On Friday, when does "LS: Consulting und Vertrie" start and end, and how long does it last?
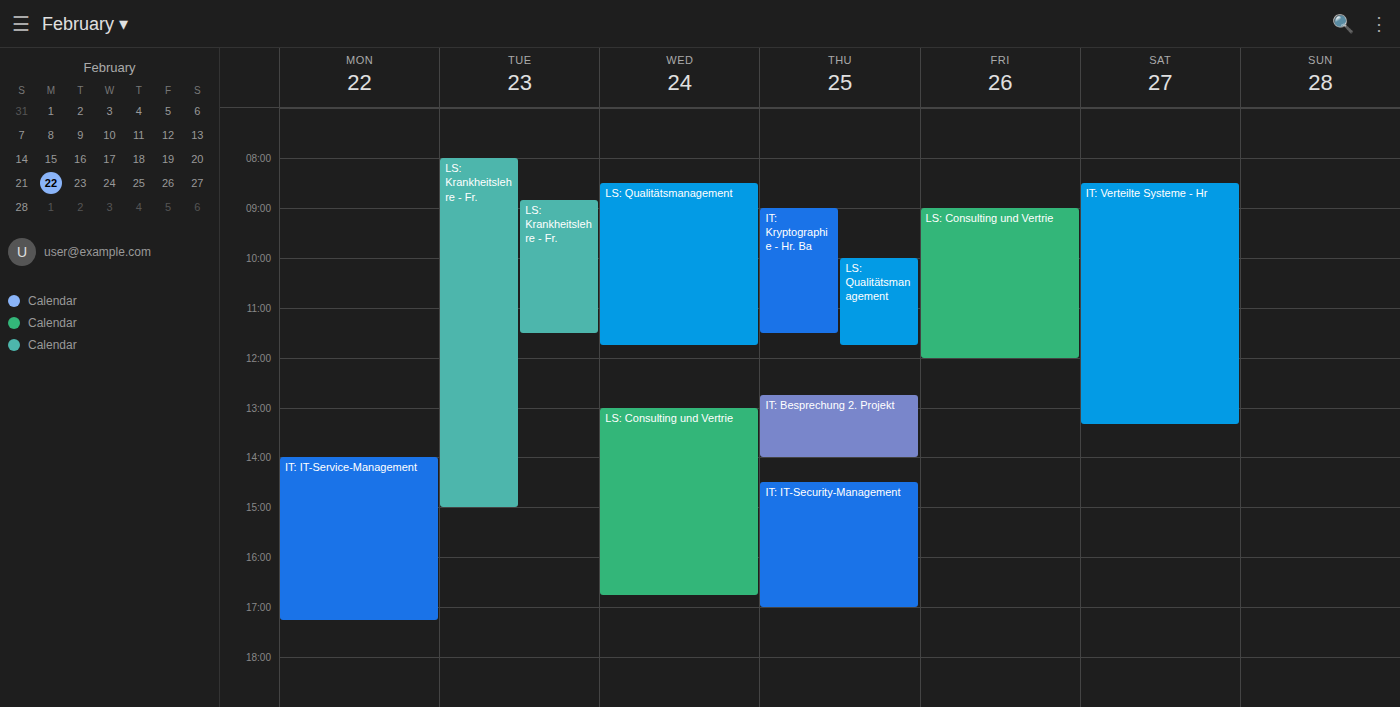
9:00 AM to 12:00 PM, 3 hours